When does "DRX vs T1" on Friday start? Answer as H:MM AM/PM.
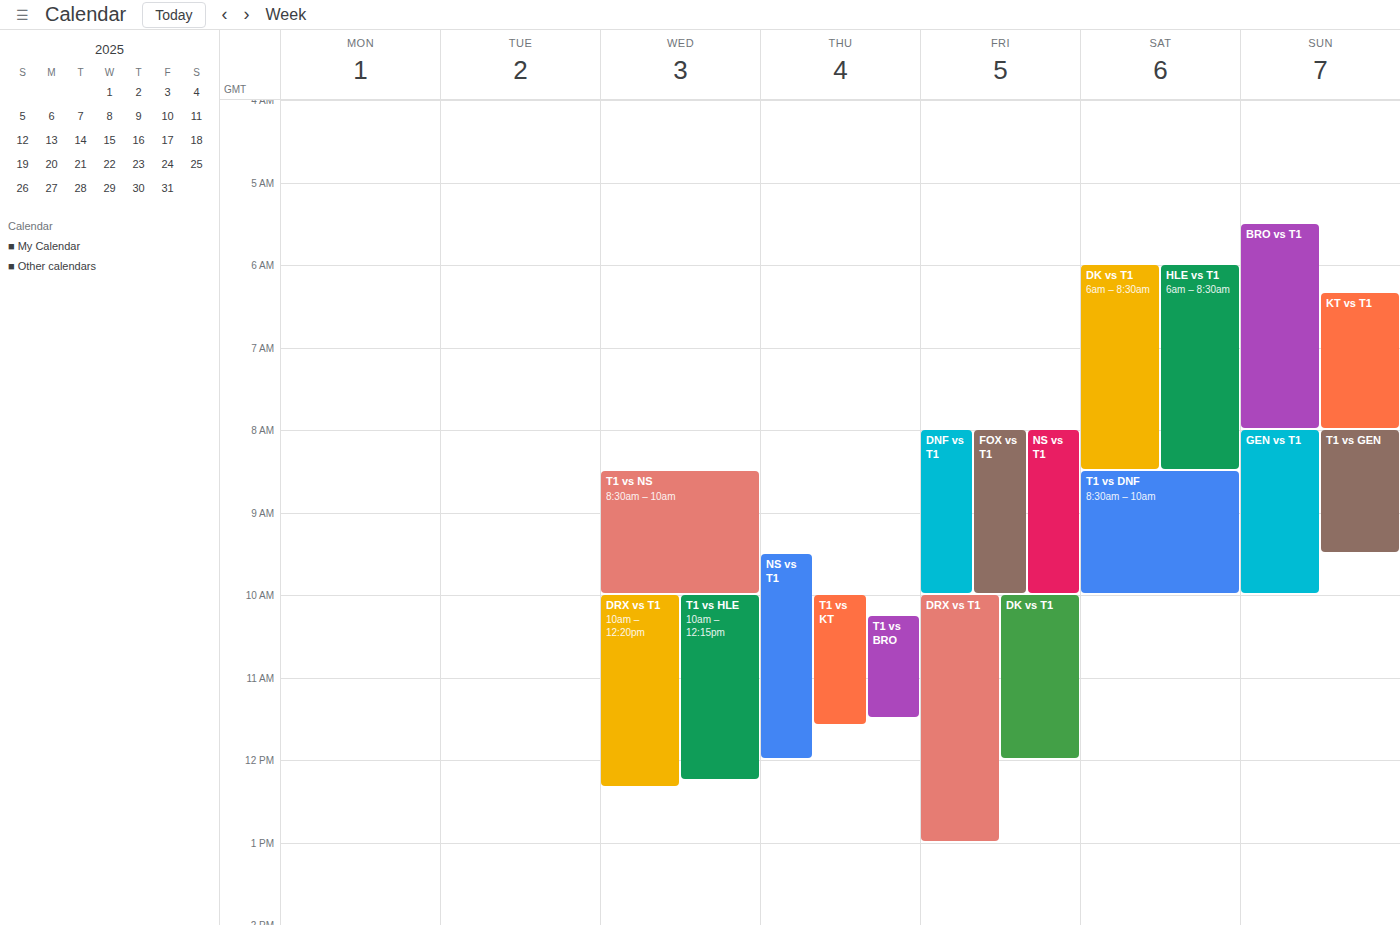
10:00 AM